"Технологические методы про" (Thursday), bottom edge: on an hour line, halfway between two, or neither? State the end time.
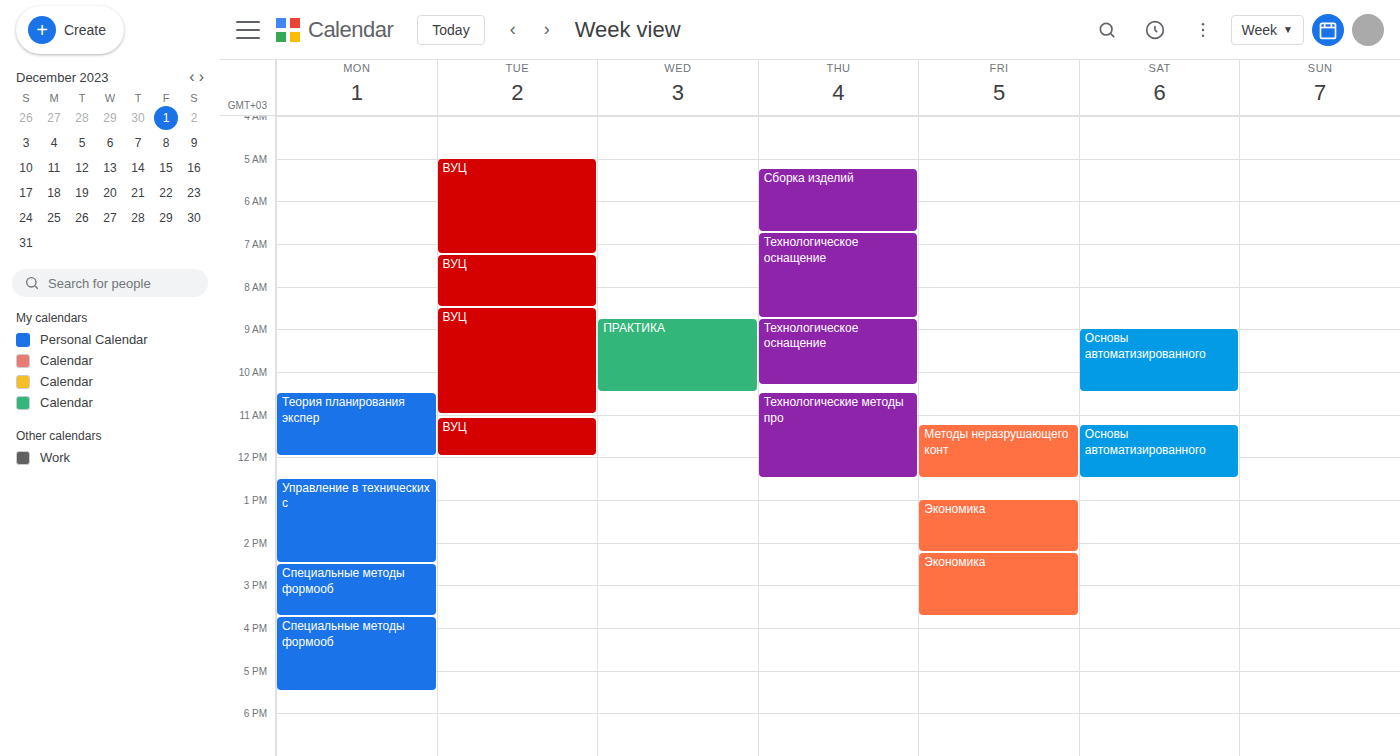
12:30 -- halfway between the 12:00 and 13:00 lines.